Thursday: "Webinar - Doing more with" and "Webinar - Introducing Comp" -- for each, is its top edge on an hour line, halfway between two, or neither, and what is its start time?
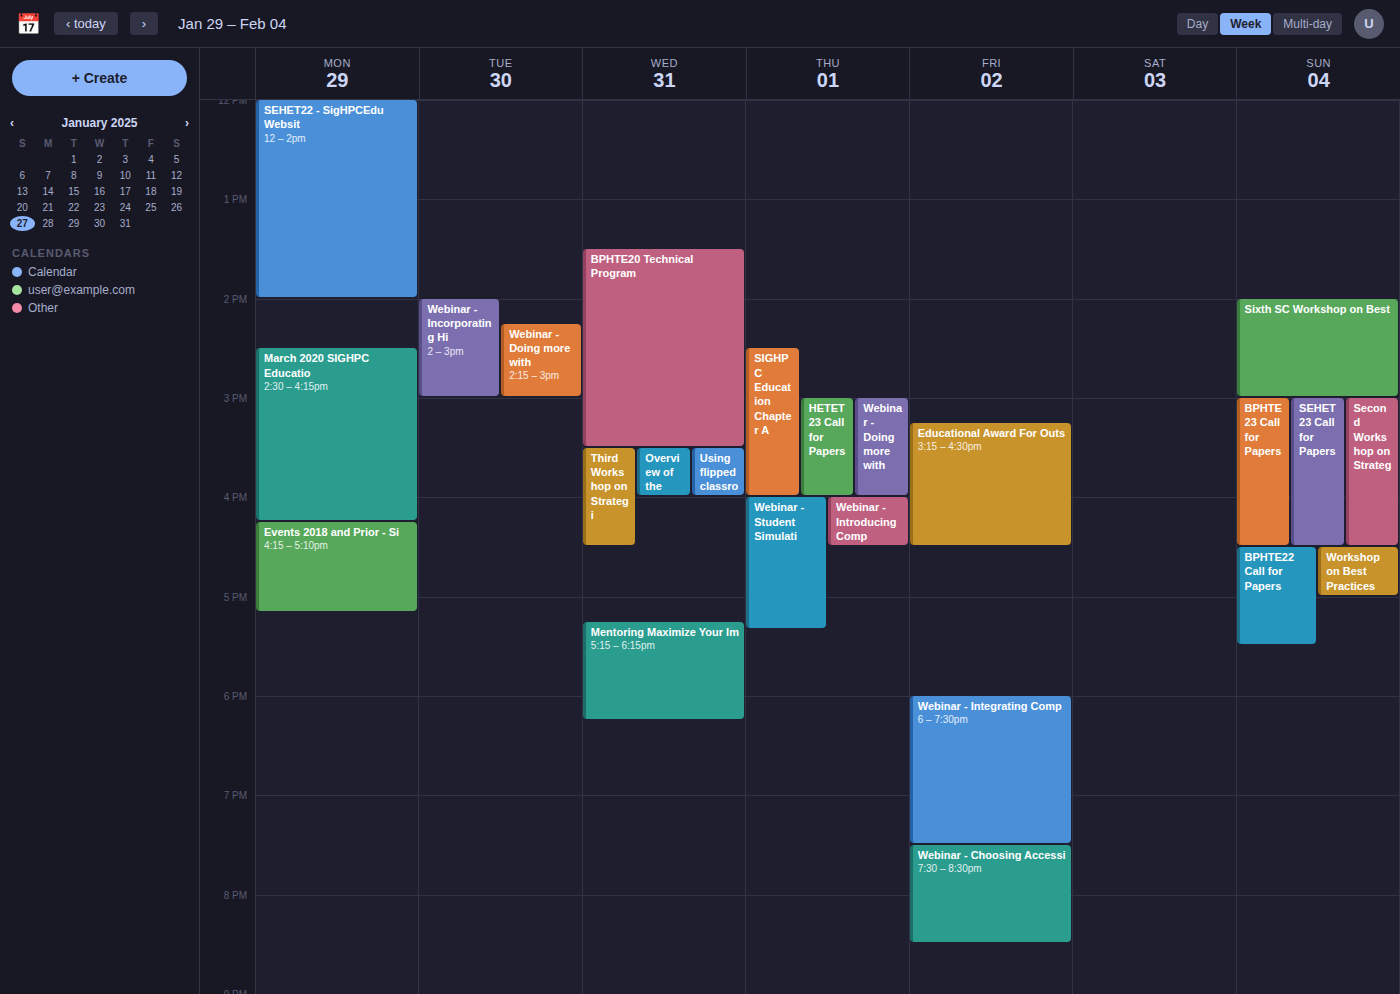
"Webinar - Doing more with": 3:00 PM, exactly on the 3 PM line. "Webinar - Introducing Comp": 4:00 PM, exactly on the 4 PM line.